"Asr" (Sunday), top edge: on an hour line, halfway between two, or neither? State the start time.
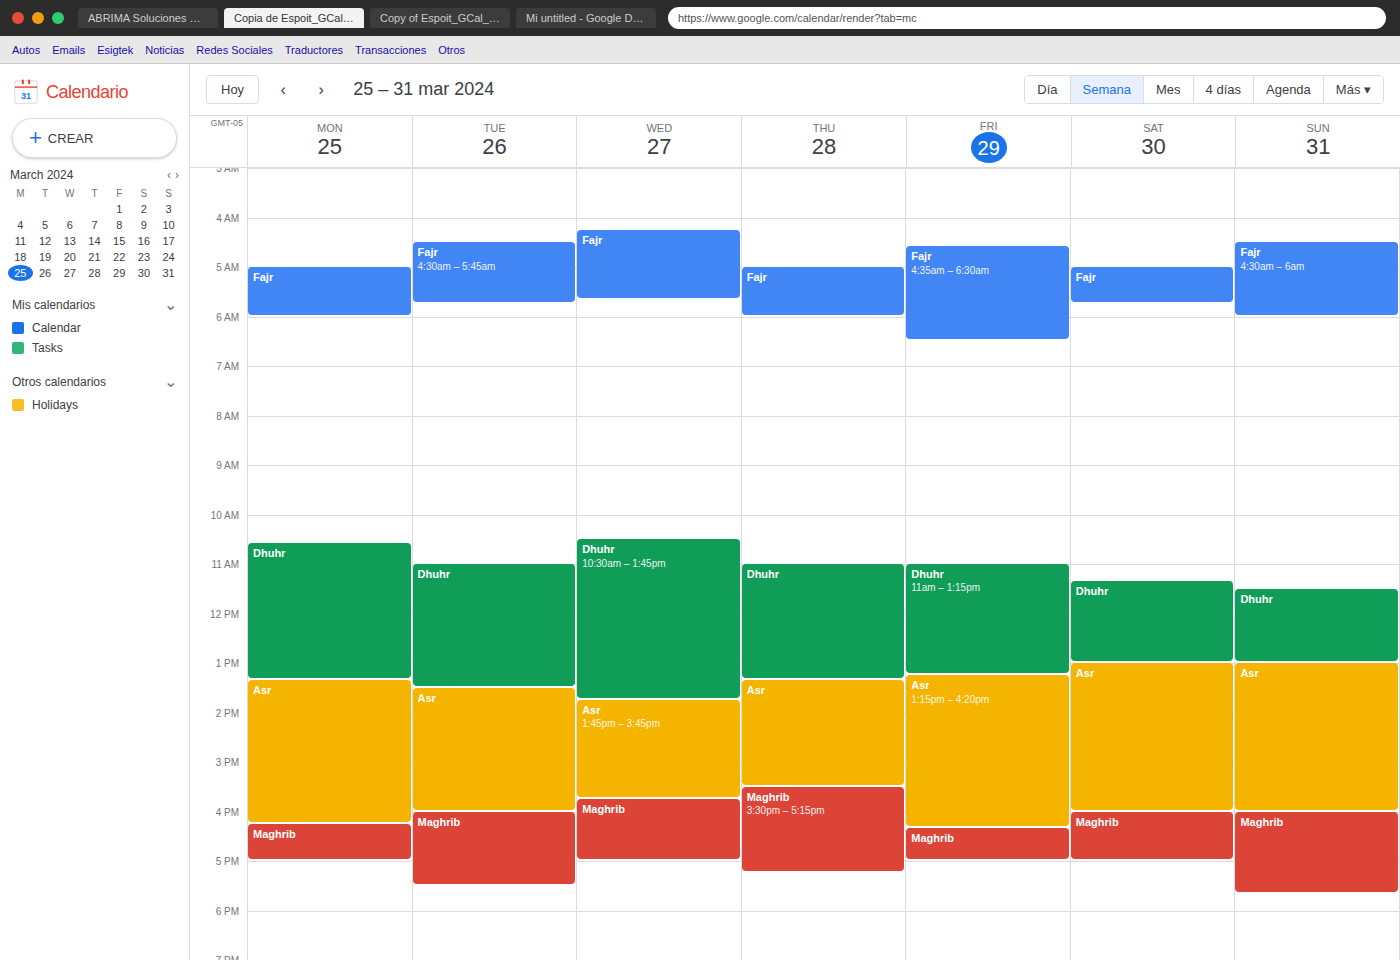
1:00 PM -- exactly on the 1 PM line.